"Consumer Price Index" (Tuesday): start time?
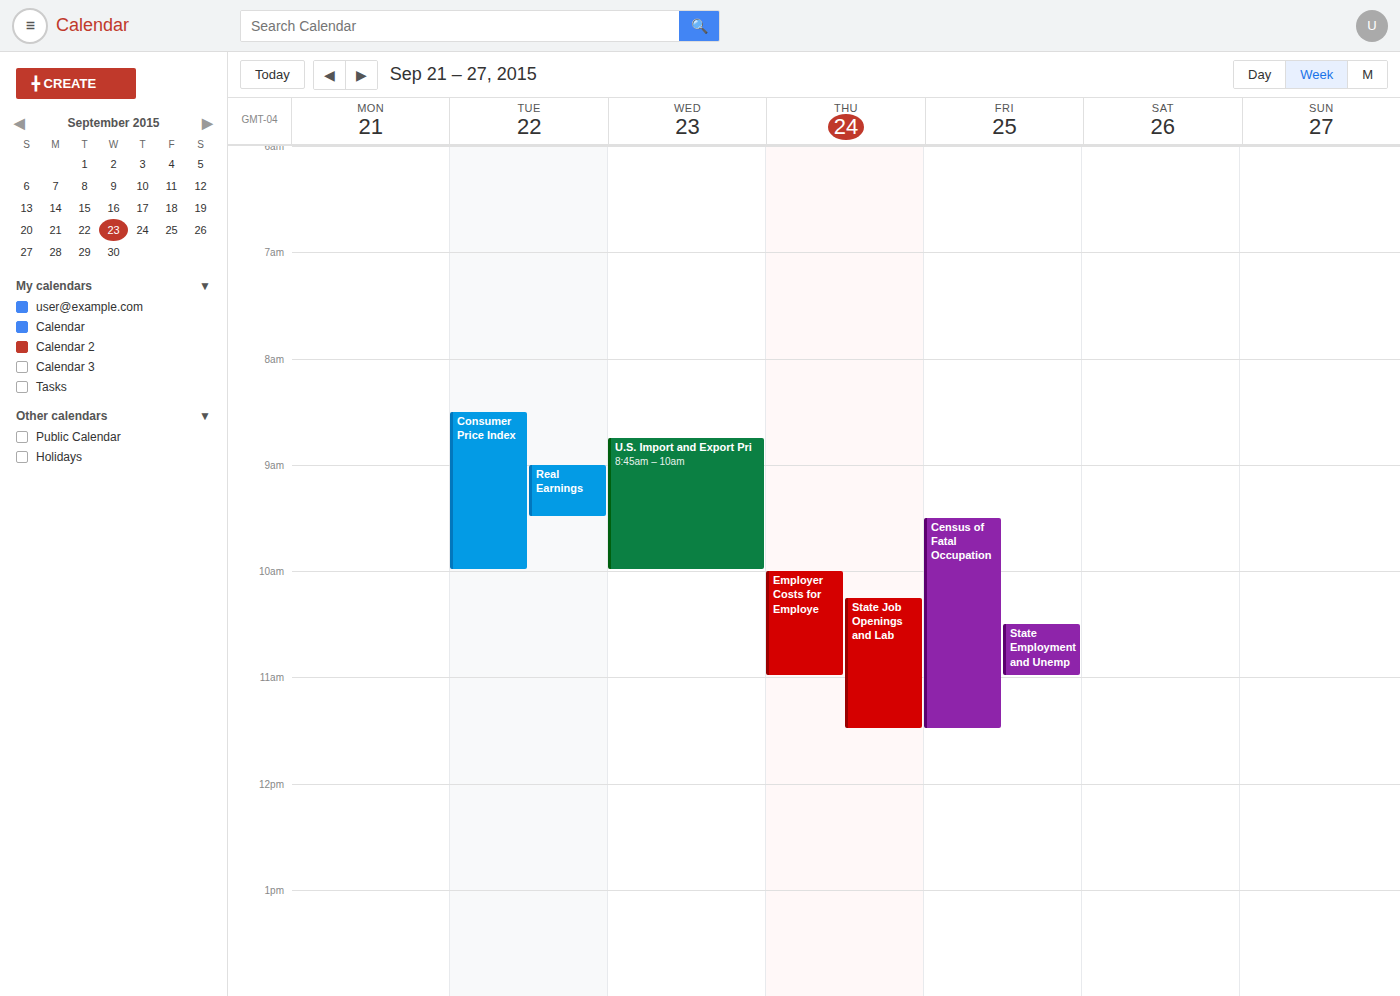
8:30 AM